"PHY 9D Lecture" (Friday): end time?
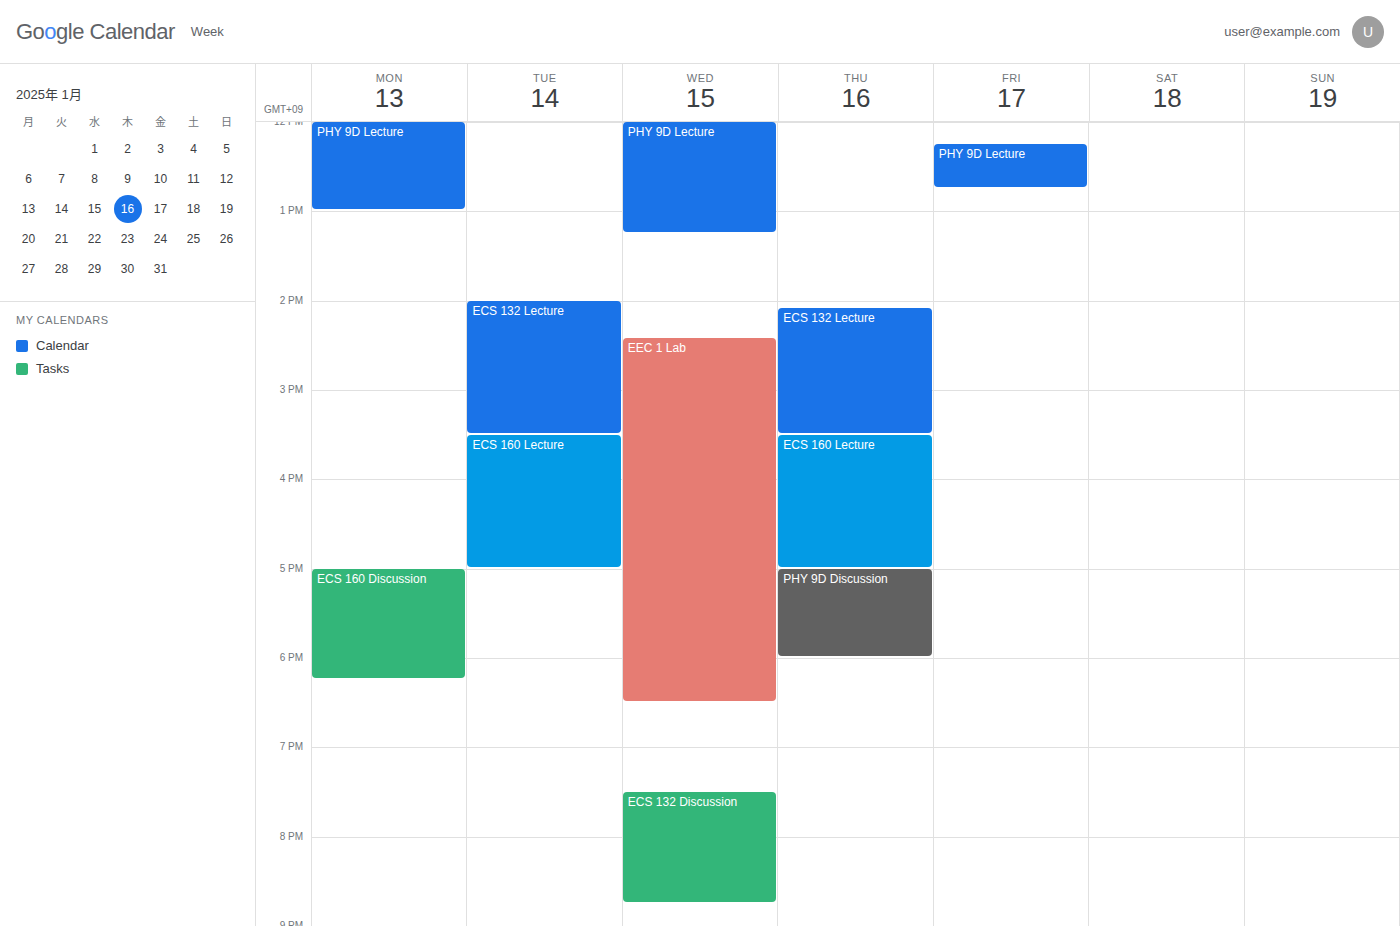
12:45 PM